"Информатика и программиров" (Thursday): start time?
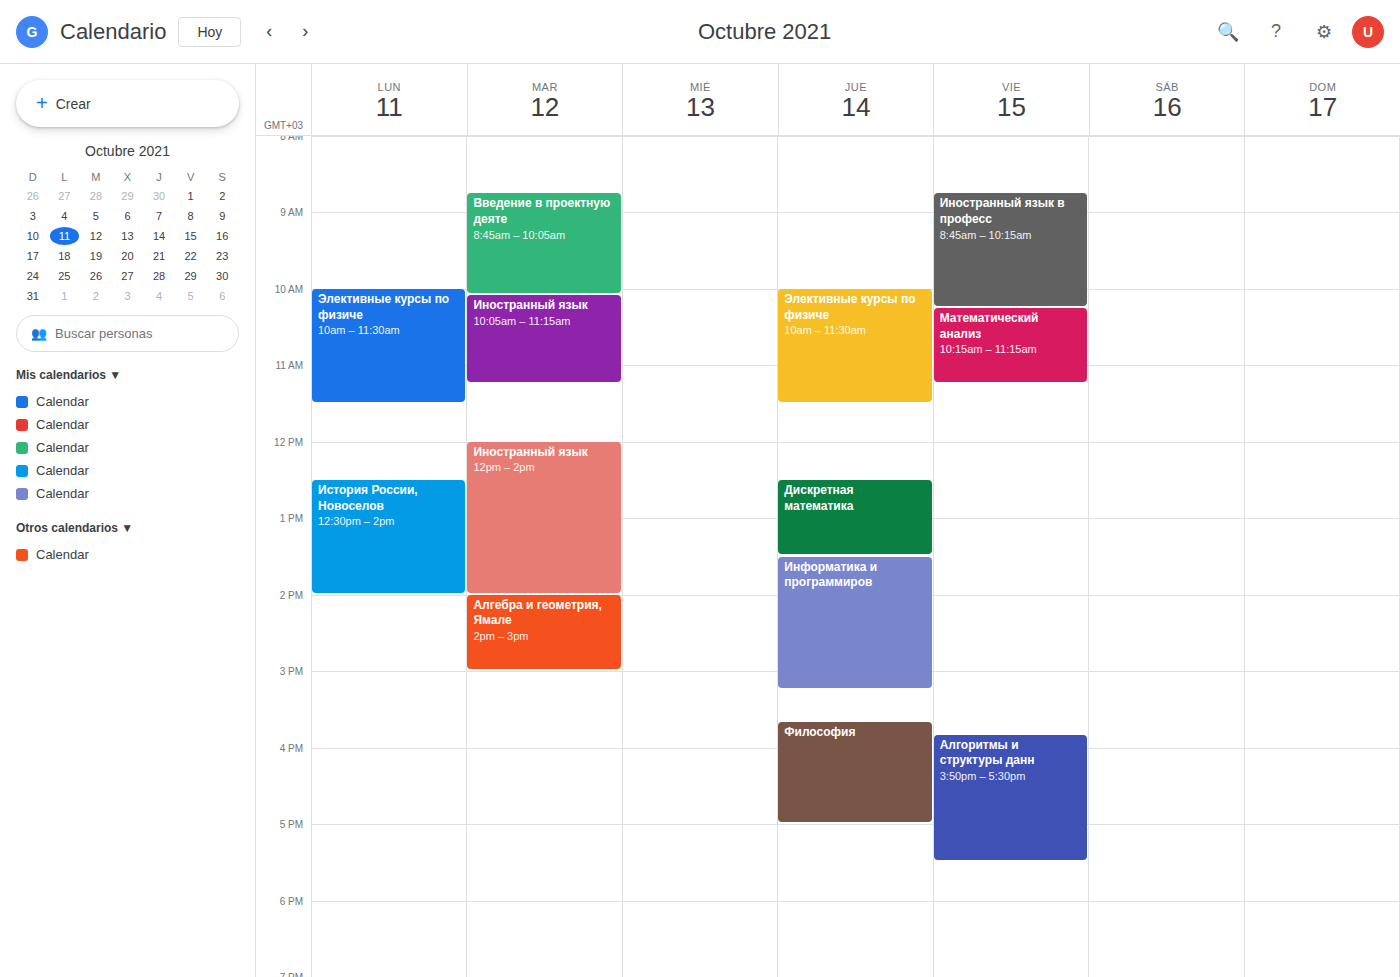
1:30 PM